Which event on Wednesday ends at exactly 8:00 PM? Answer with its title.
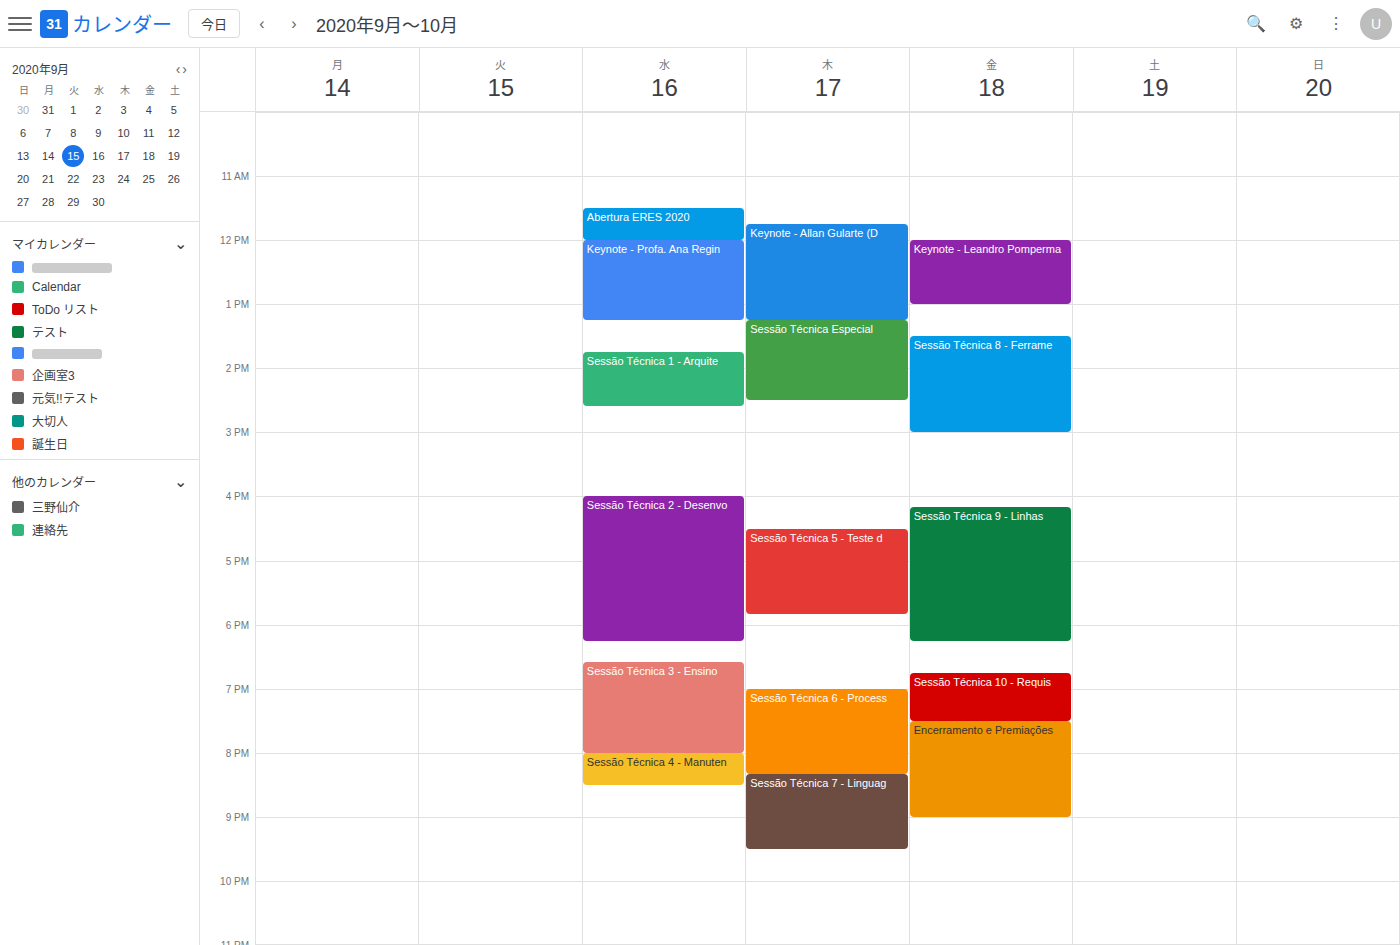
"Sessão Técnica 3 - Ensino"